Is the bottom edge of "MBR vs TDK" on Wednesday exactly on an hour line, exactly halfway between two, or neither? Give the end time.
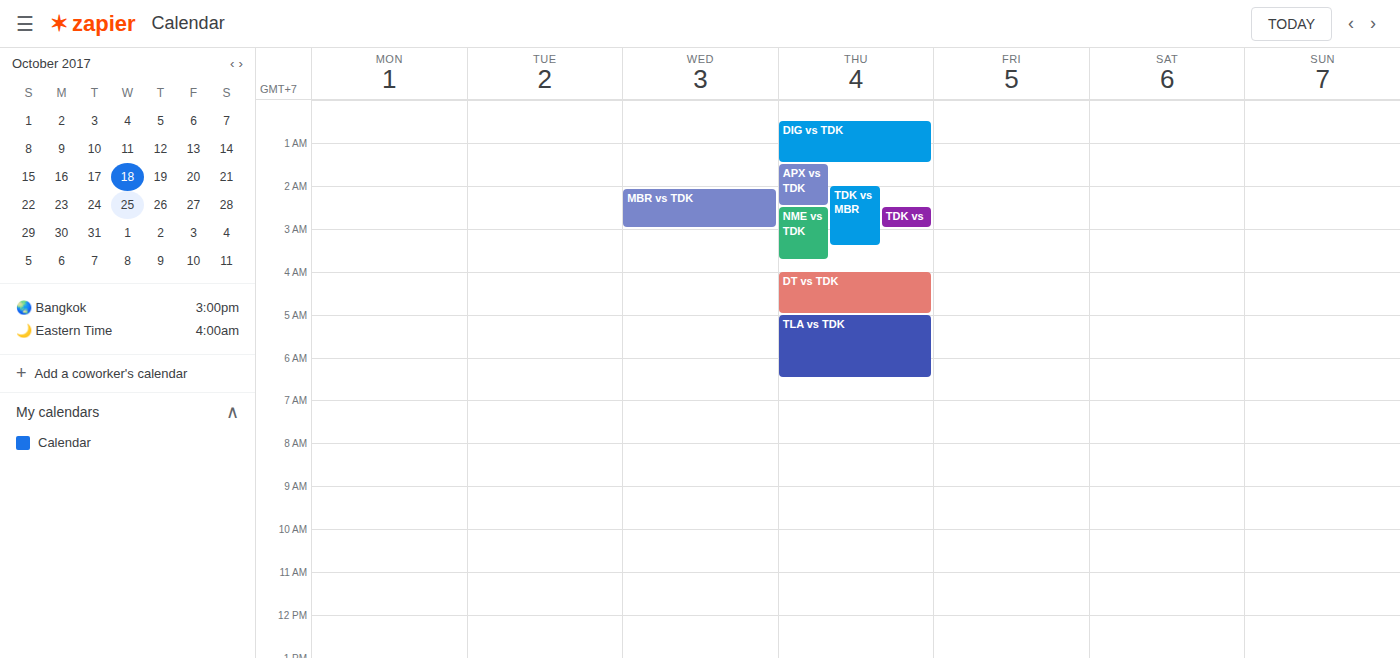
3:00 AM -- exactly on the 3 AM line.